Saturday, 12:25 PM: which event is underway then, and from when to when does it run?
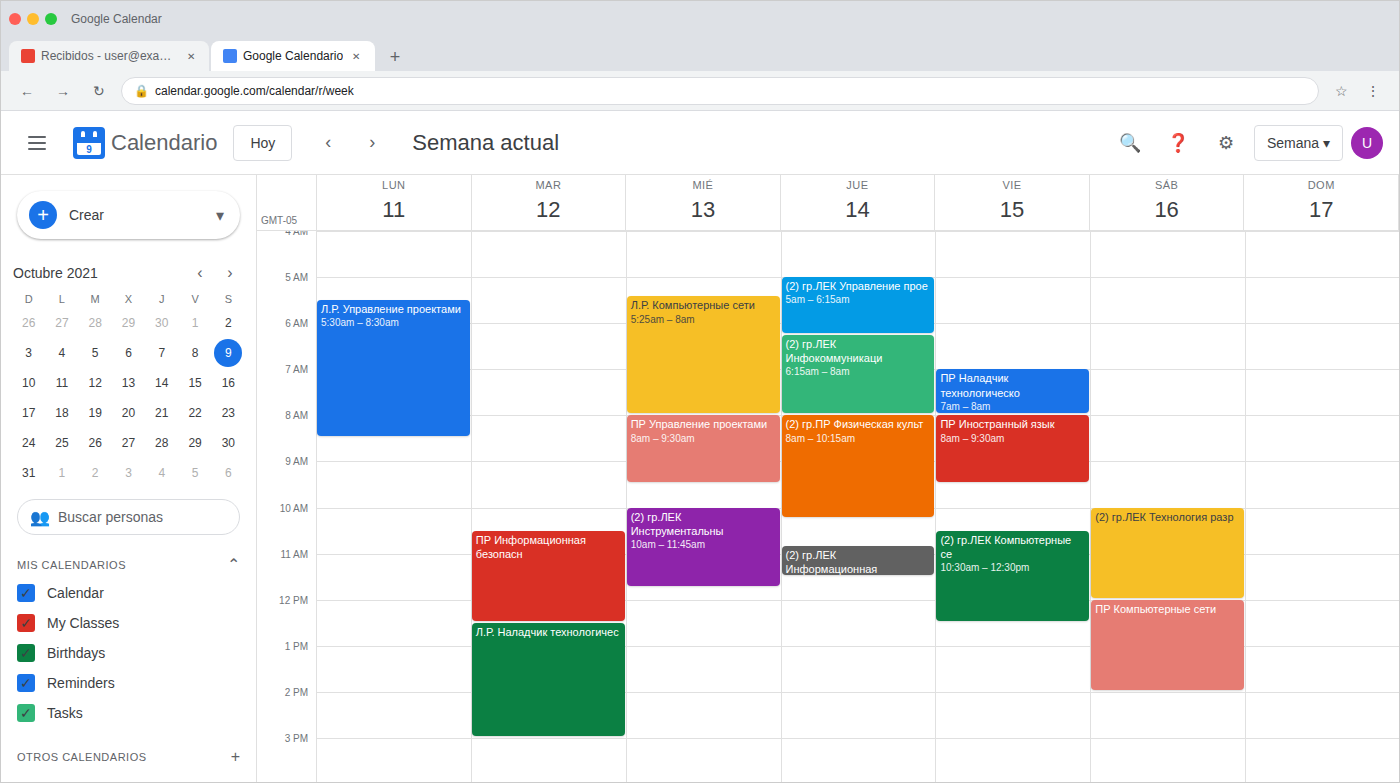
"ПР Компьютерные сети", 12:00 PM to 2:00 PM